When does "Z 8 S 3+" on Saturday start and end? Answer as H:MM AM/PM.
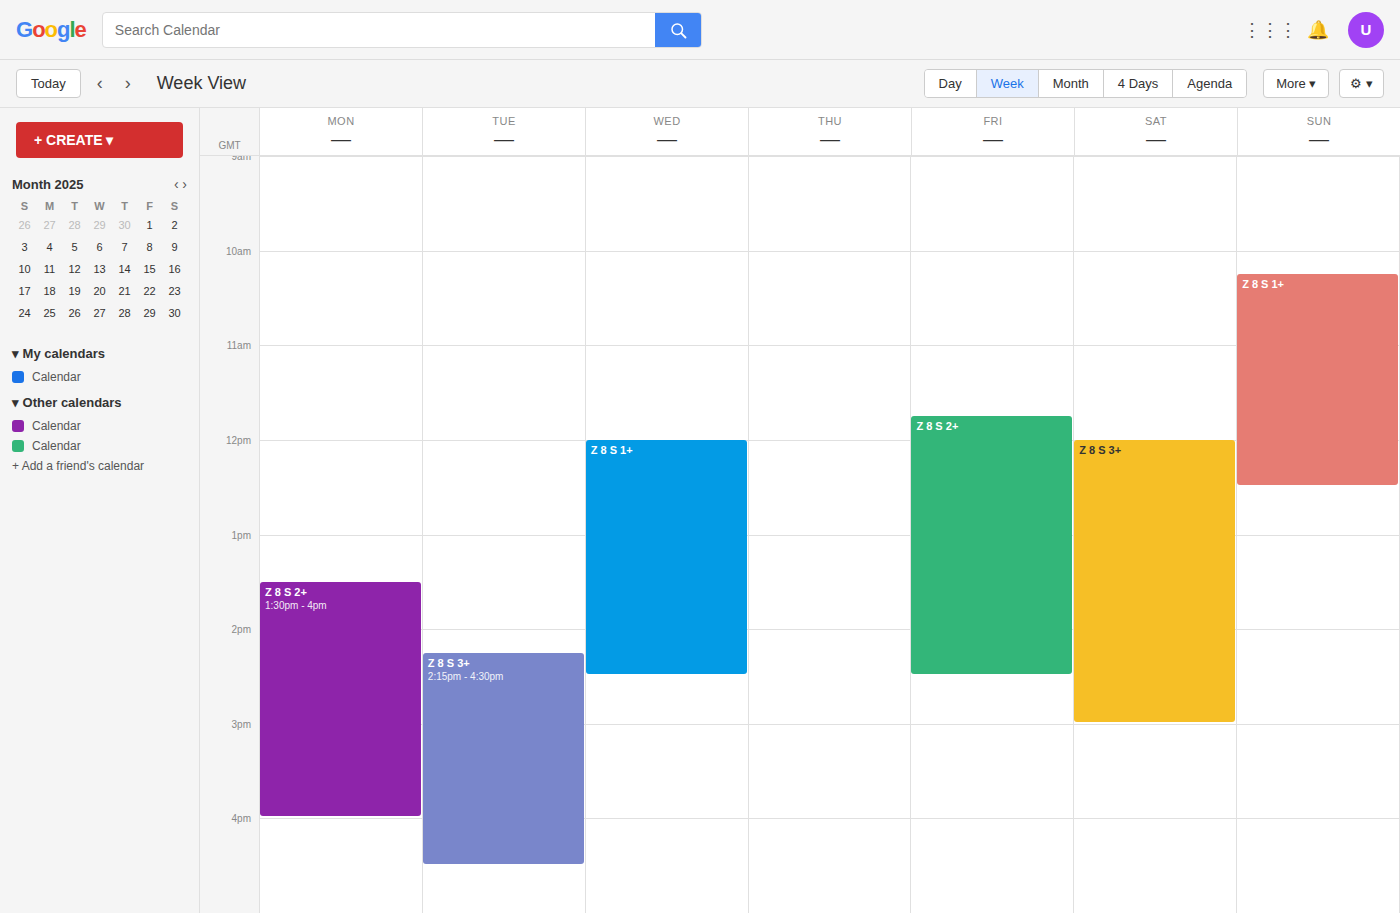
12:00 PM to 3:00 PM